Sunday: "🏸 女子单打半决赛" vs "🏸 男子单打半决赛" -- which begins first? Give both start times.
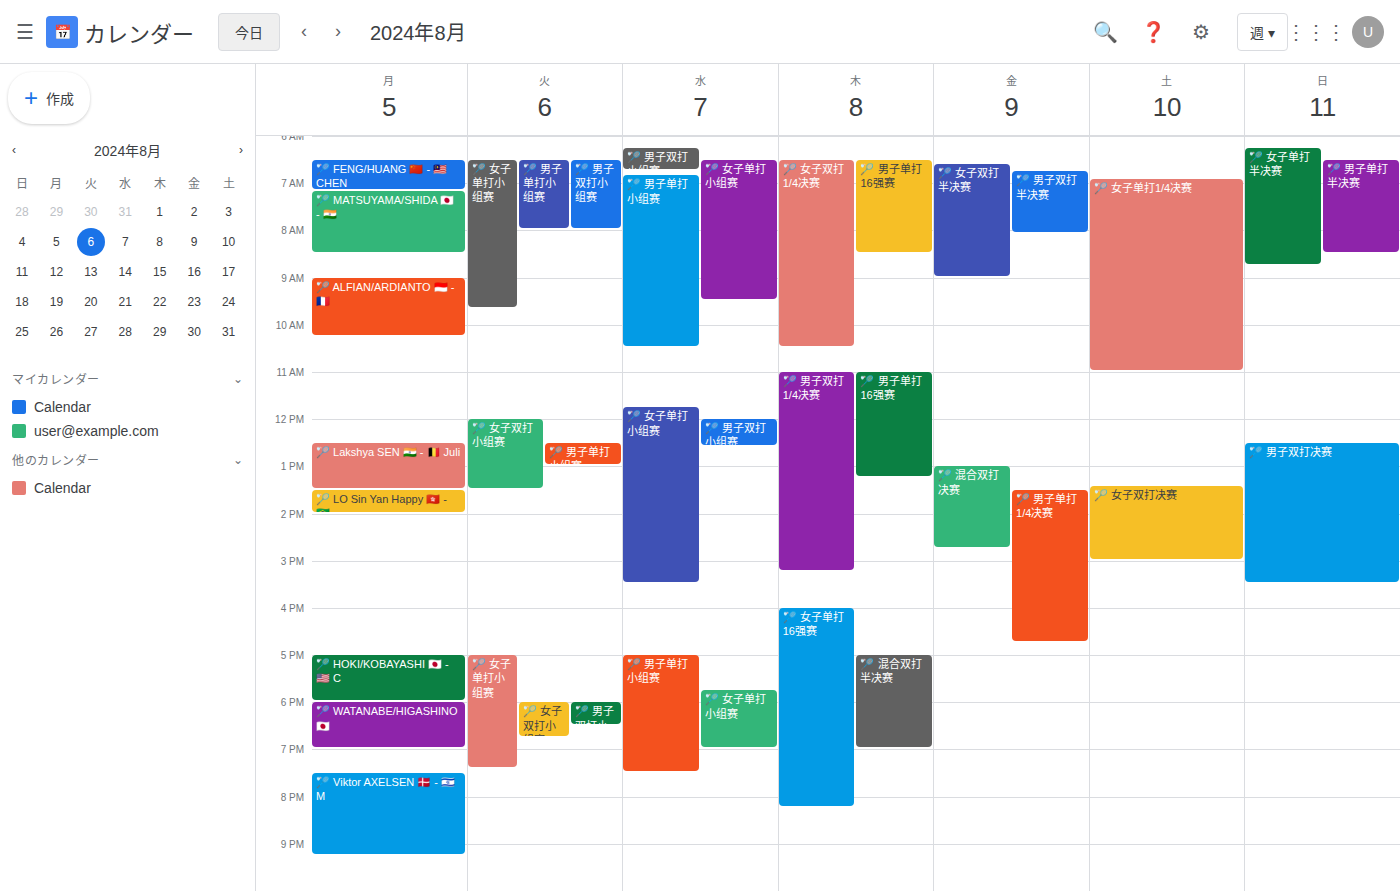
"🏸 女子单打半决赛" 6:15 AM; "🏸 男子单打半决赛" 6:30 AM.